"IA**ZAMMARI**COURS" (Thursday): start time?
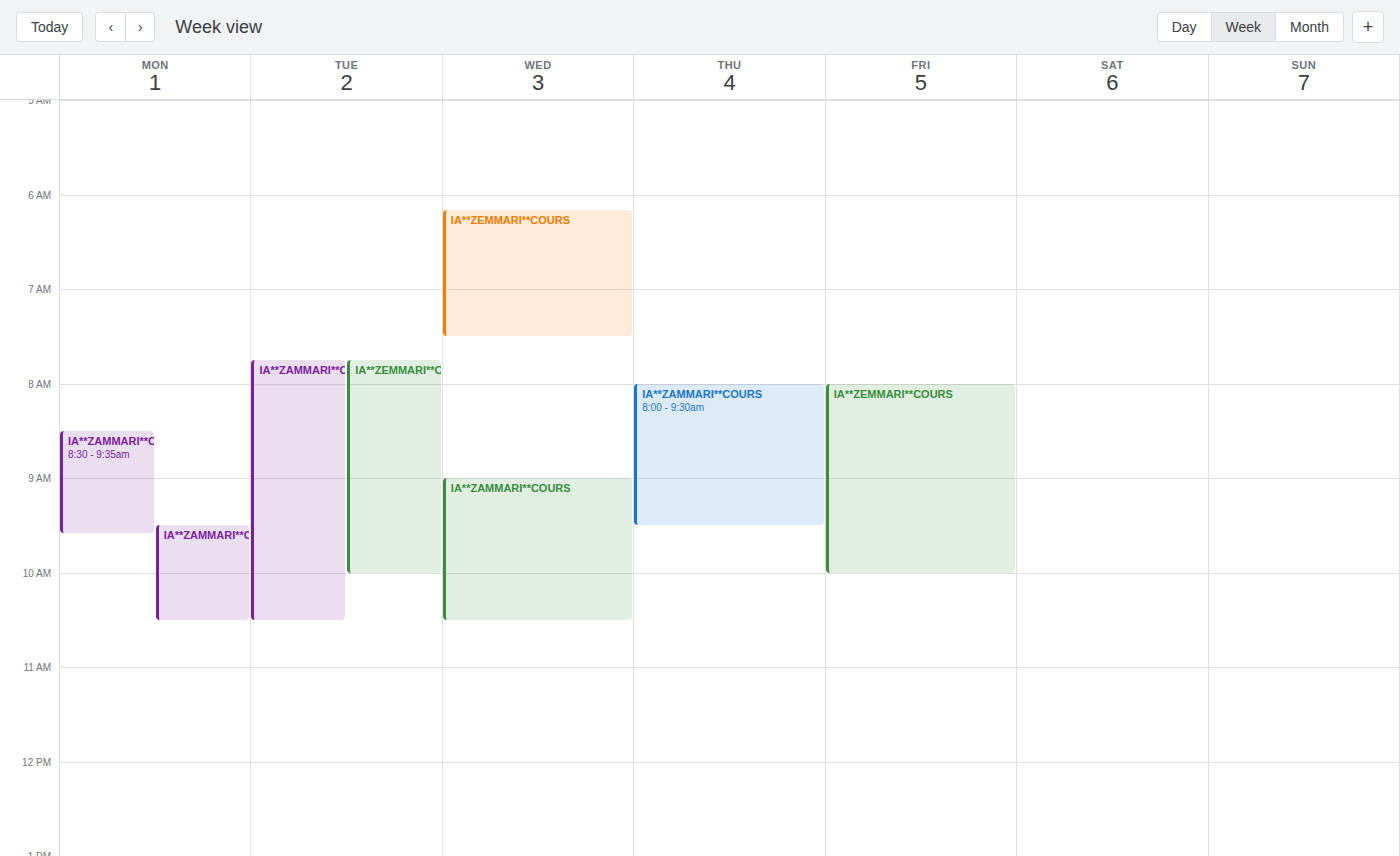
8:00 AM